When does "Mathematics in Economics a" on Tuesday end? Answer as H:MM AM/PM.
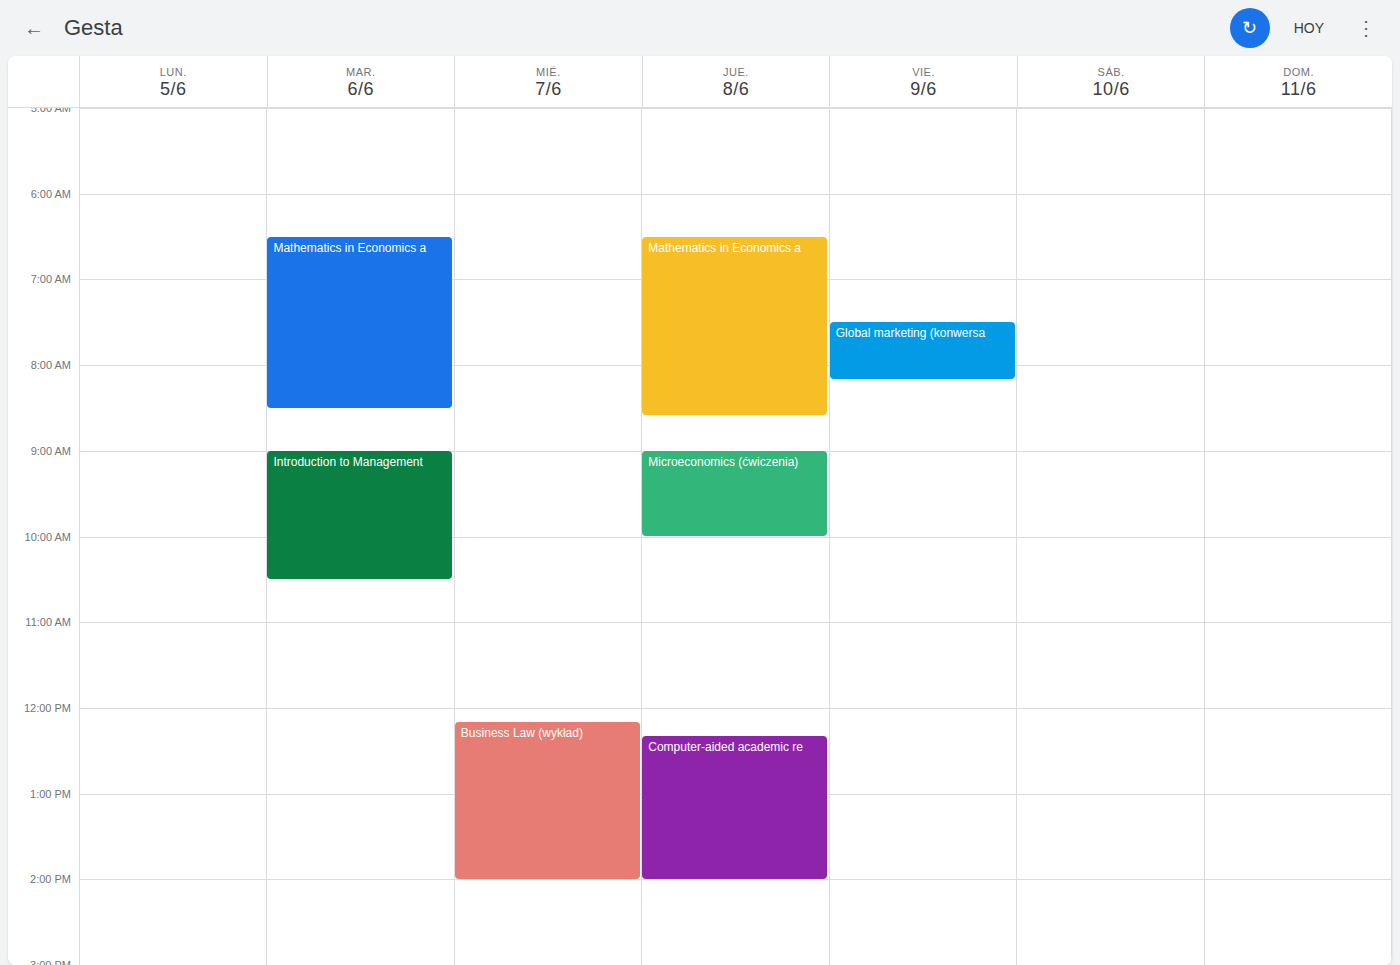
8:30 AM